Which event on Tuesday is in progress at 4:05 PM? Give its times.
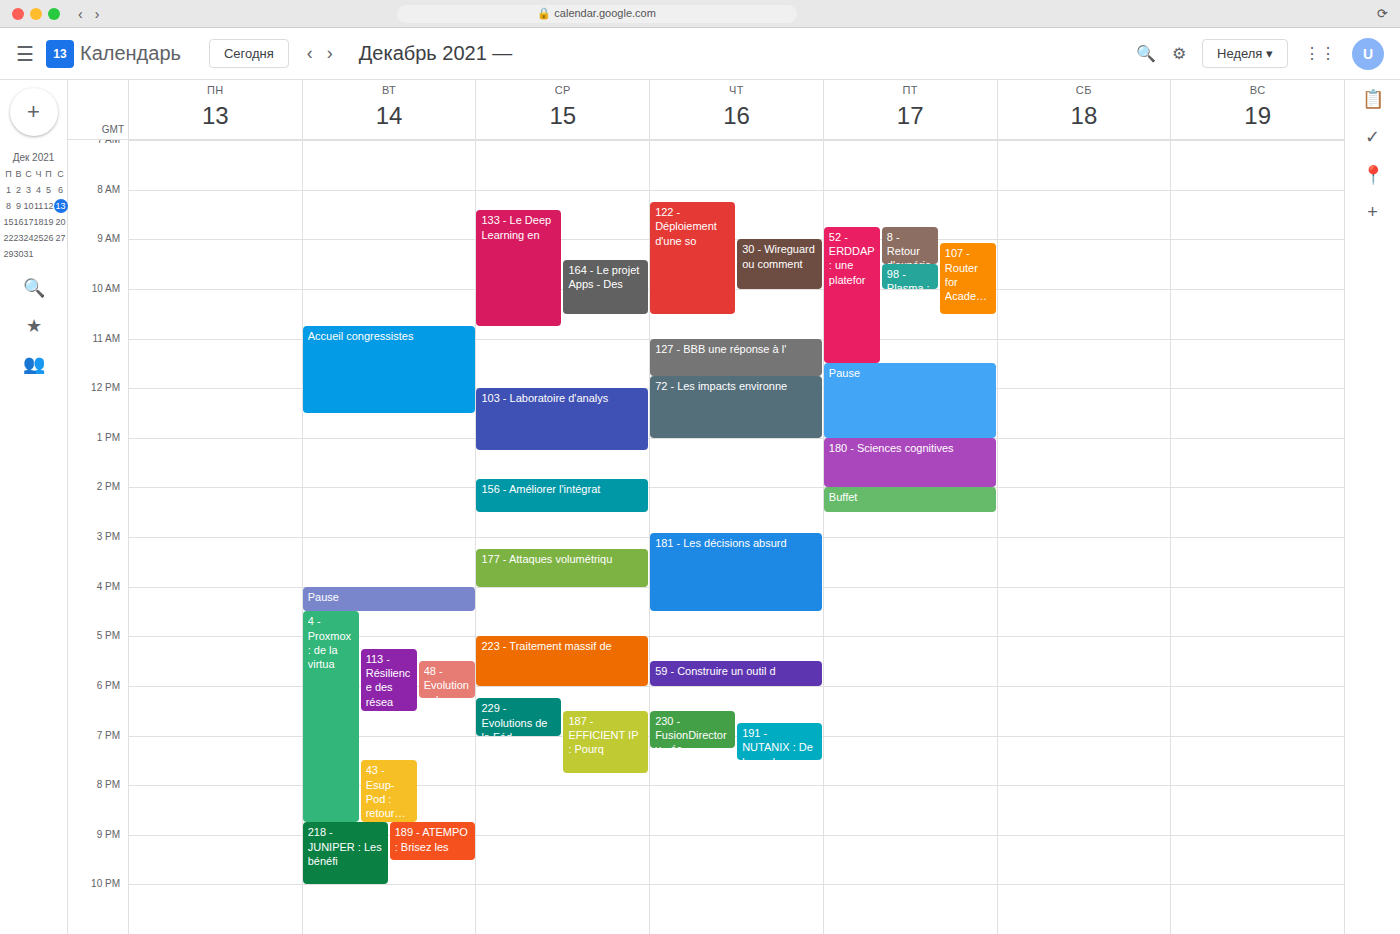
"Pause", 4:00 PM to 4:30 PM